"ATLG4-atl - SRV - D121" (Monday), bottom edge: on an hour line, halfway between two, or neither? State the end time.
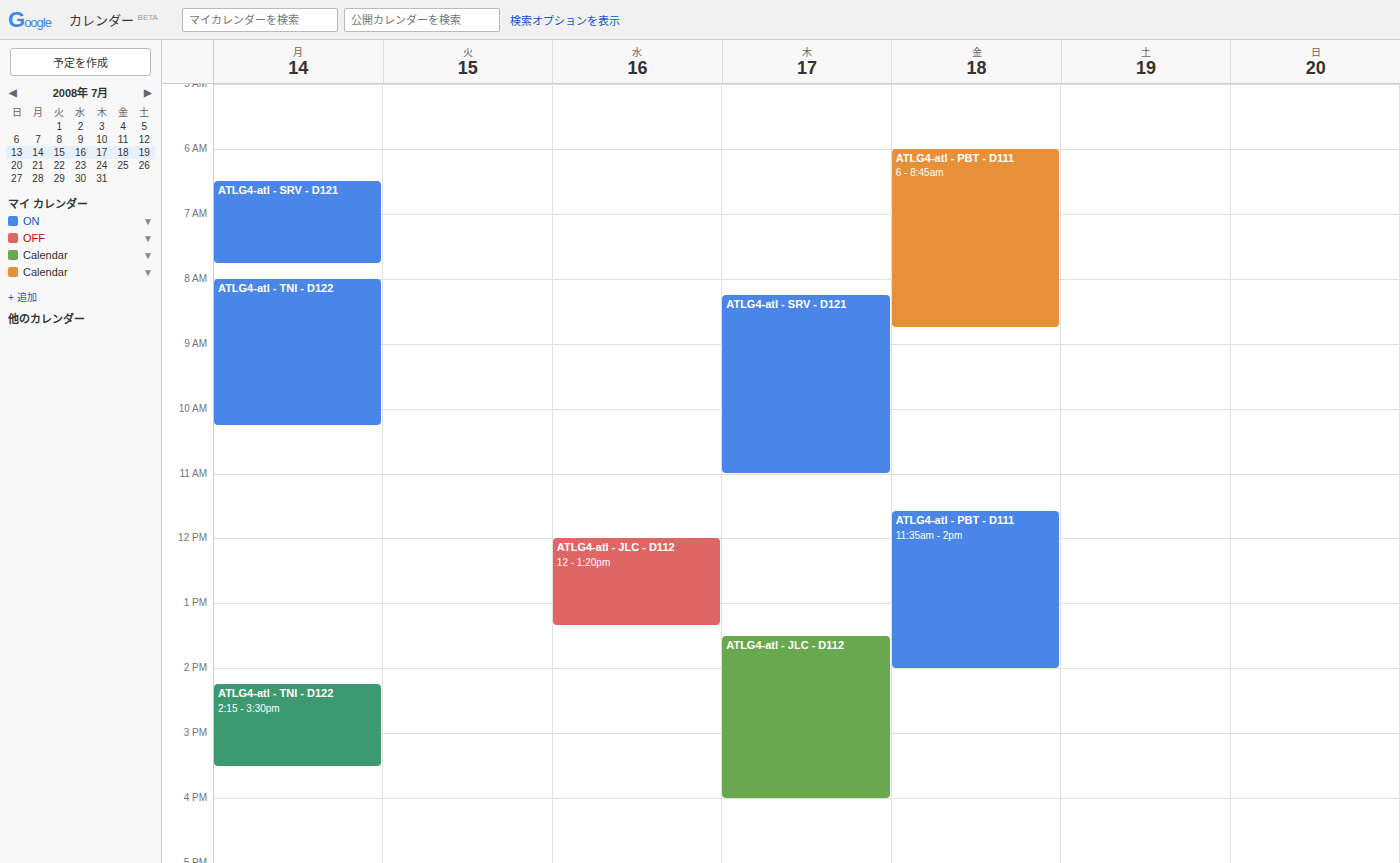
7:45 AM -- neither: three quarters of the way from the 7 AM line to the 8 AM line.